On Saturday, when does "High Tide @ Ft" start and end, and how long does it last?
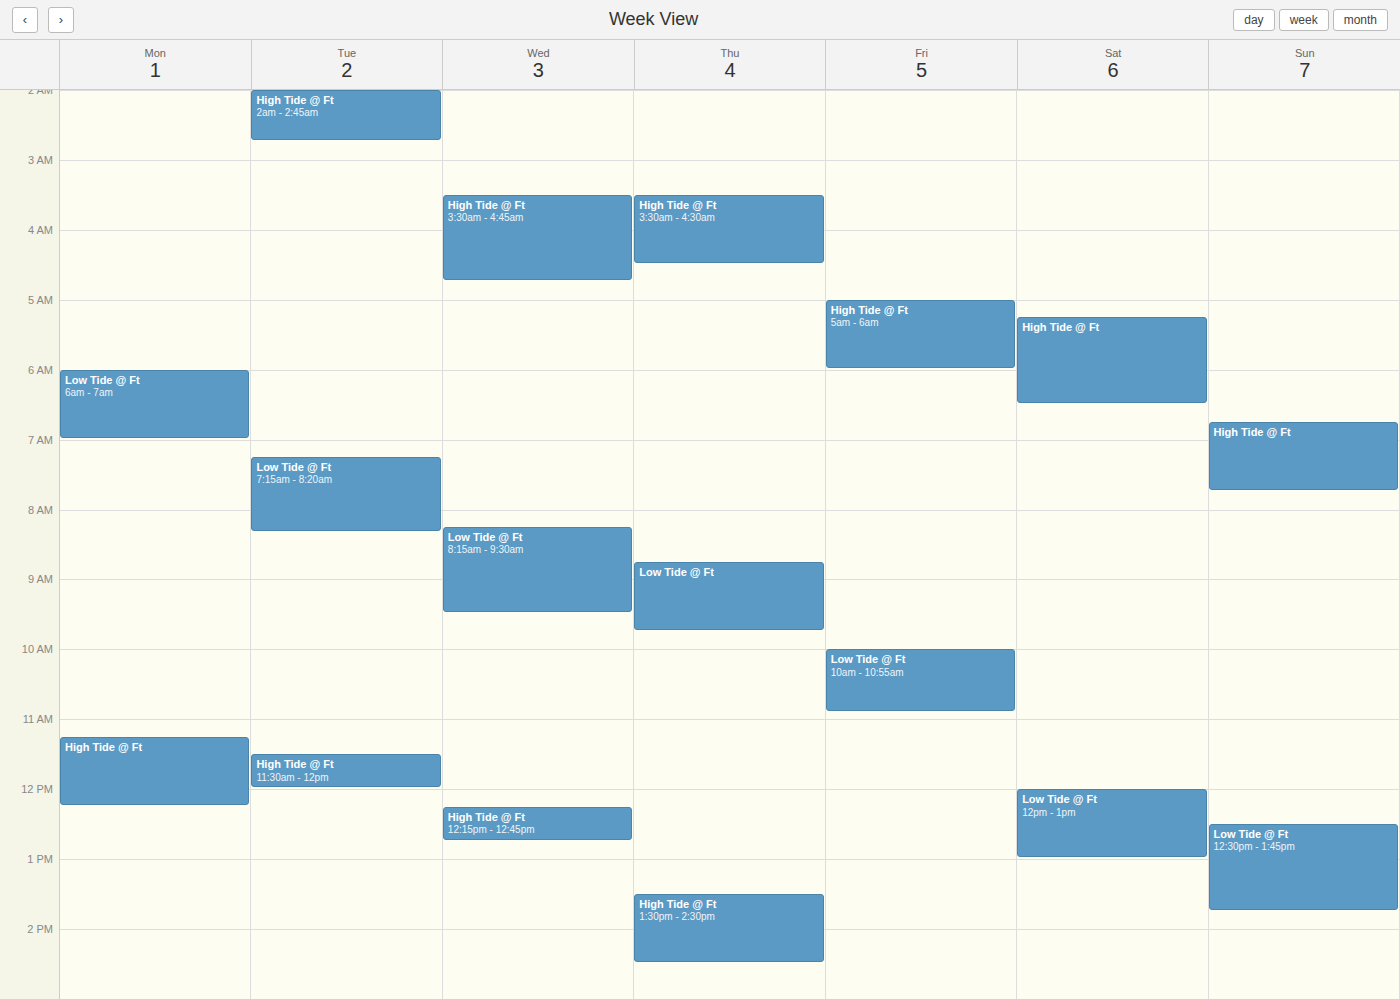
5:15 AM to 6:30 AM, 1 hour 15 minutes